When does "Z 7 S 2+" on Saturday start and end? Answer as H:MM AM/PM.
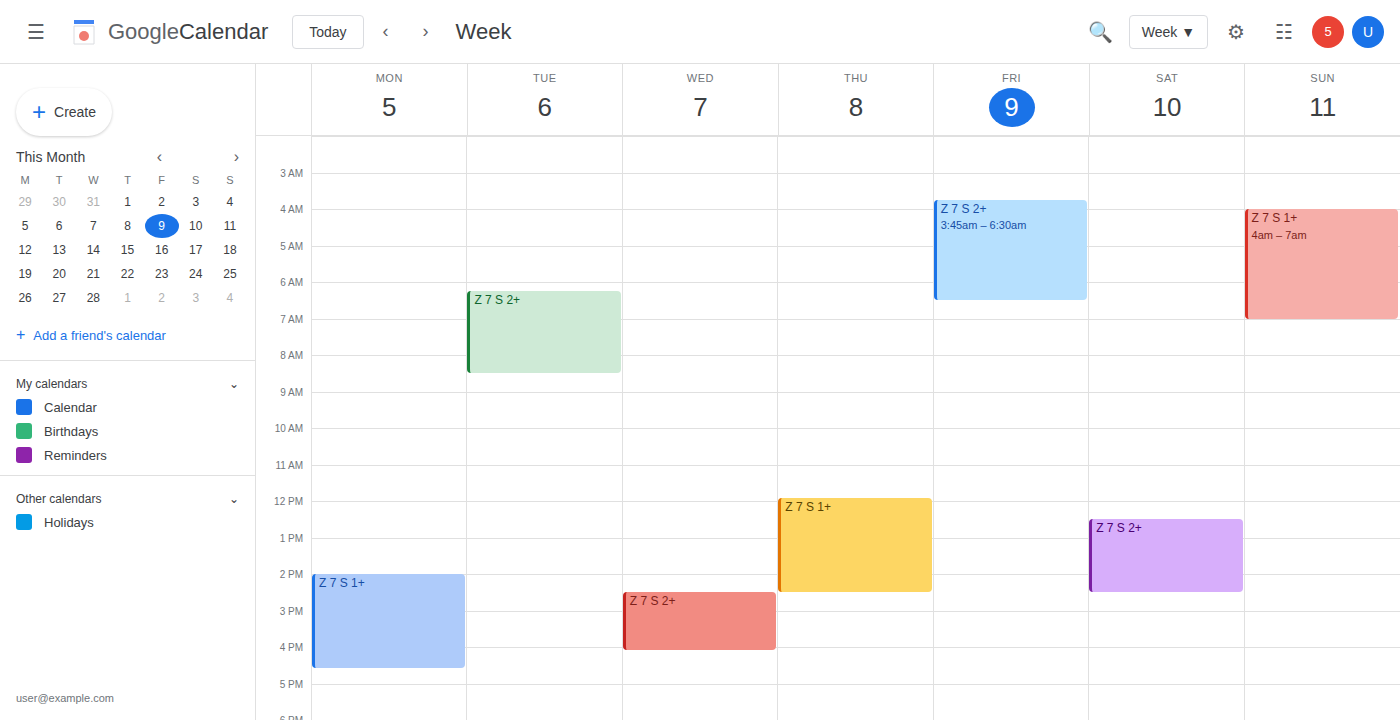
12:30 PM to 2:30 PM